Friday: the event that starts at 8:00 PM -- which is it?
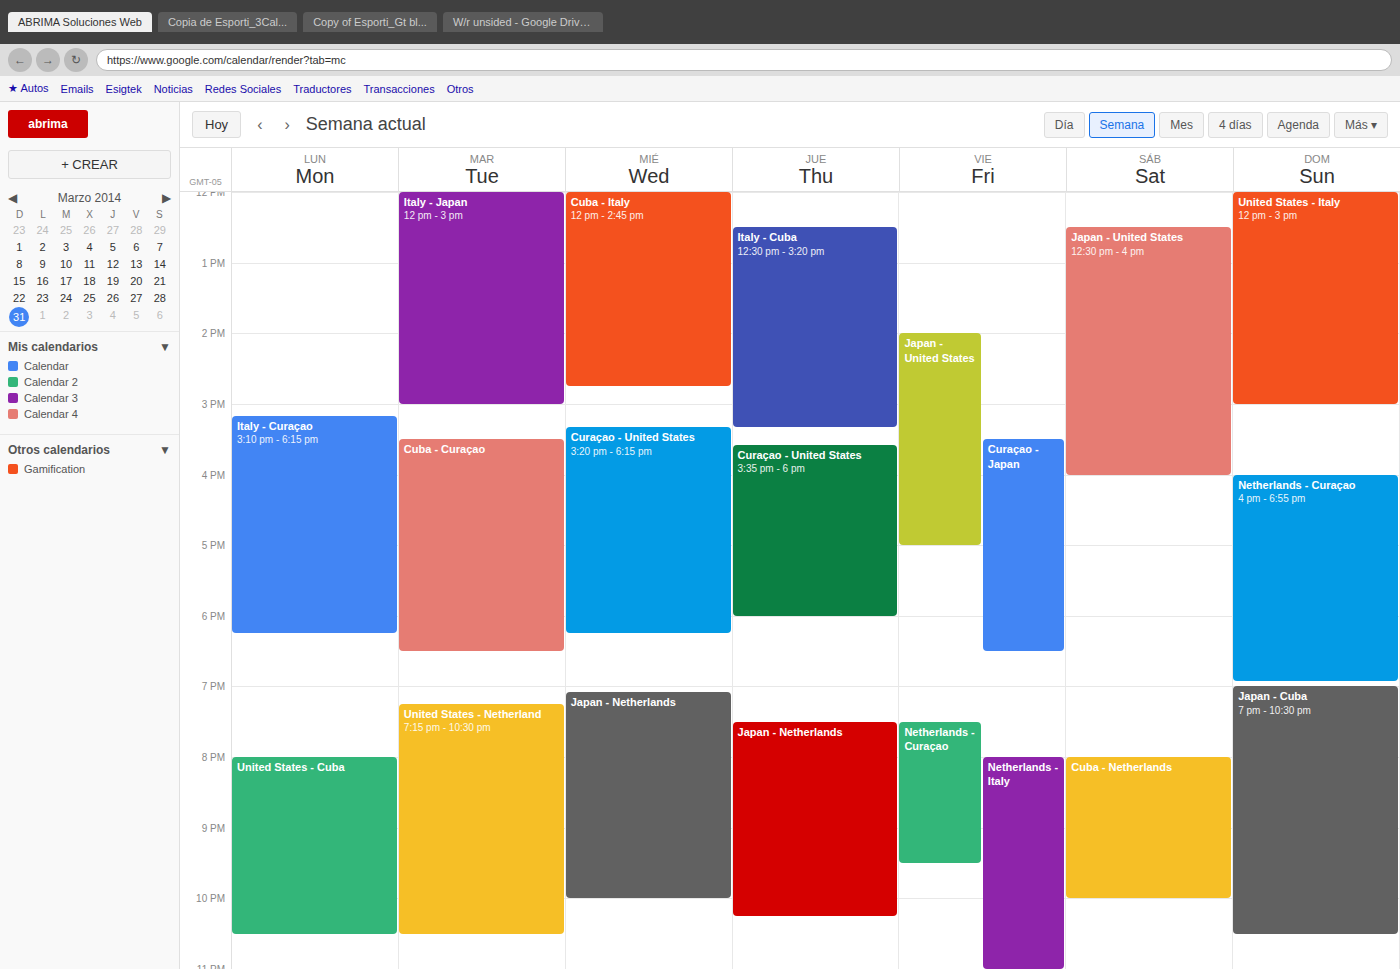
"Netherlands - Italy"